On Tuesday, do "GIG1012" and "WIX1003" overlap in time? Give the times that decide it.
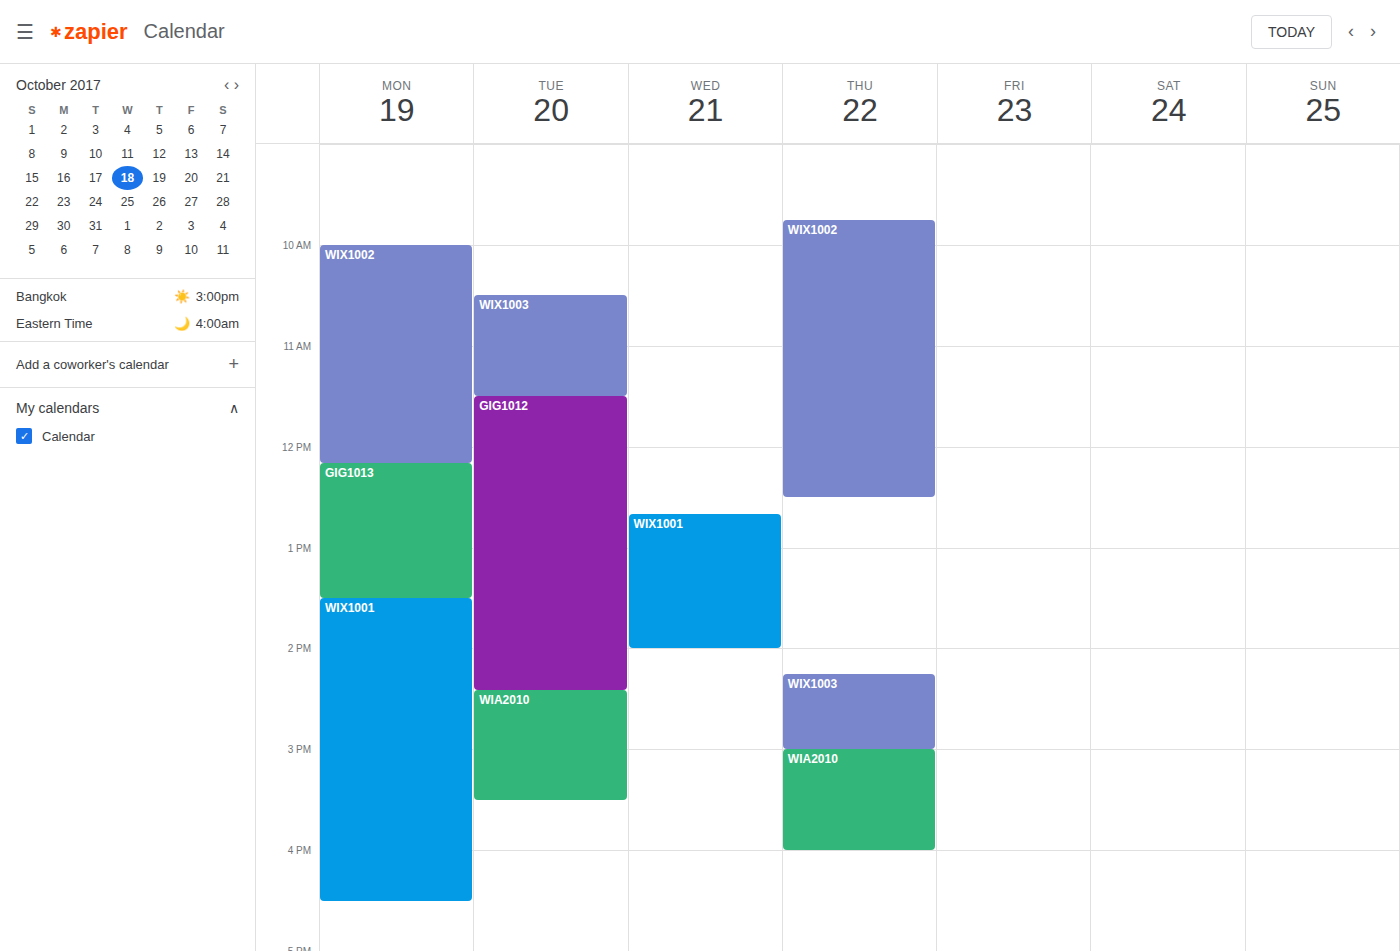
"WIX1003" ends at 11:30 AM, exactly when "GIG1012" starts -- they touch but do not overlap.